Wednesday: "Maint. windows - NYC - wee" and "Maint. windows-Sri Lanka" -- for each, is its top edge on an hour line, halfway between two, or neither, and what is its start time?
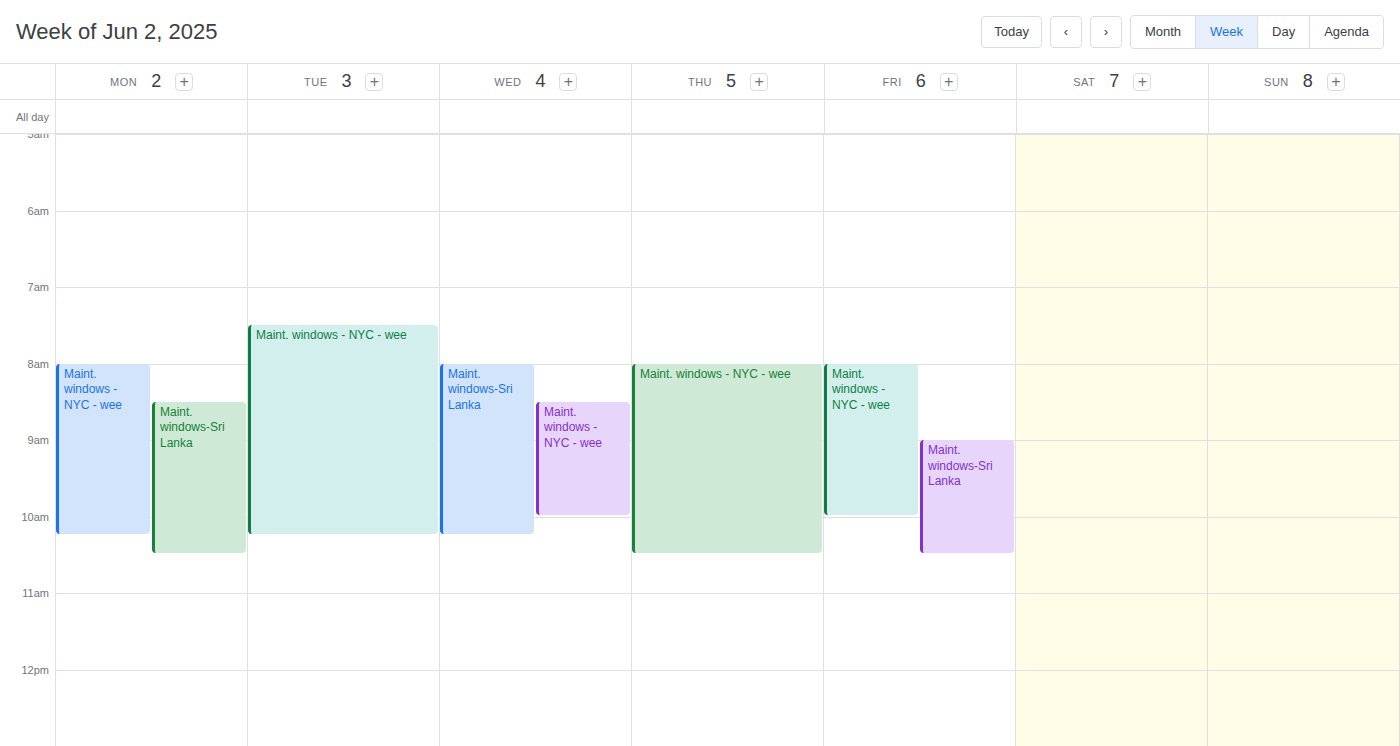
"Maint. windows - NYC - wee": 8:30 AM, halfway between the 8 AM and 9 AM lines. "Maint. windows-Sri Lanka": 8:00 AM, exactly on the 8 AM line.